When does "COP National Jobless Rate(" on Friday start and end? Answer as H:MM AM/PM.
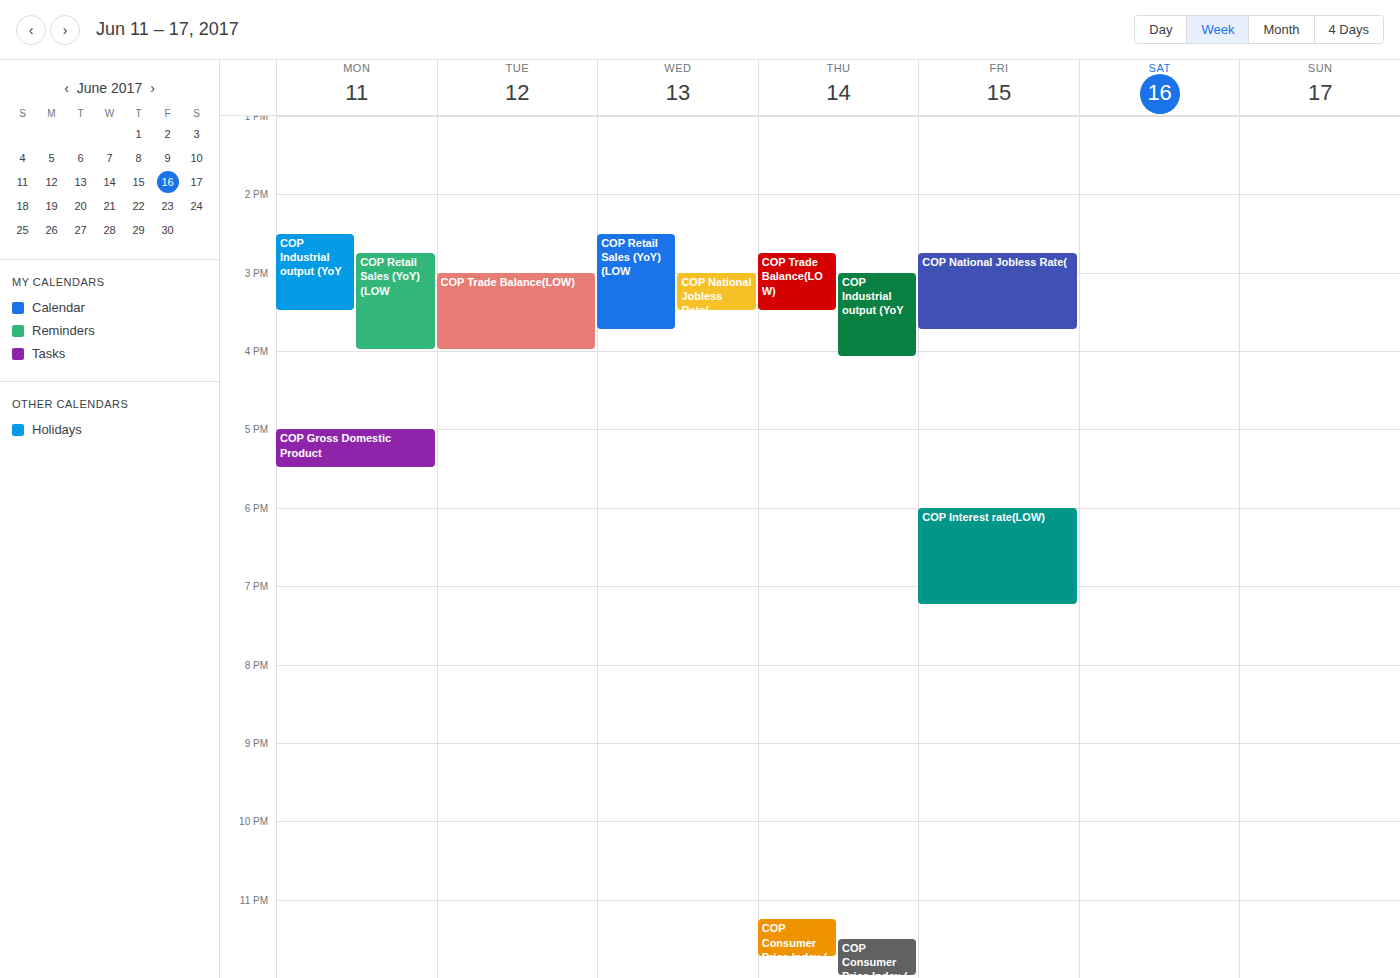
2:45 PM to 3:45 PM